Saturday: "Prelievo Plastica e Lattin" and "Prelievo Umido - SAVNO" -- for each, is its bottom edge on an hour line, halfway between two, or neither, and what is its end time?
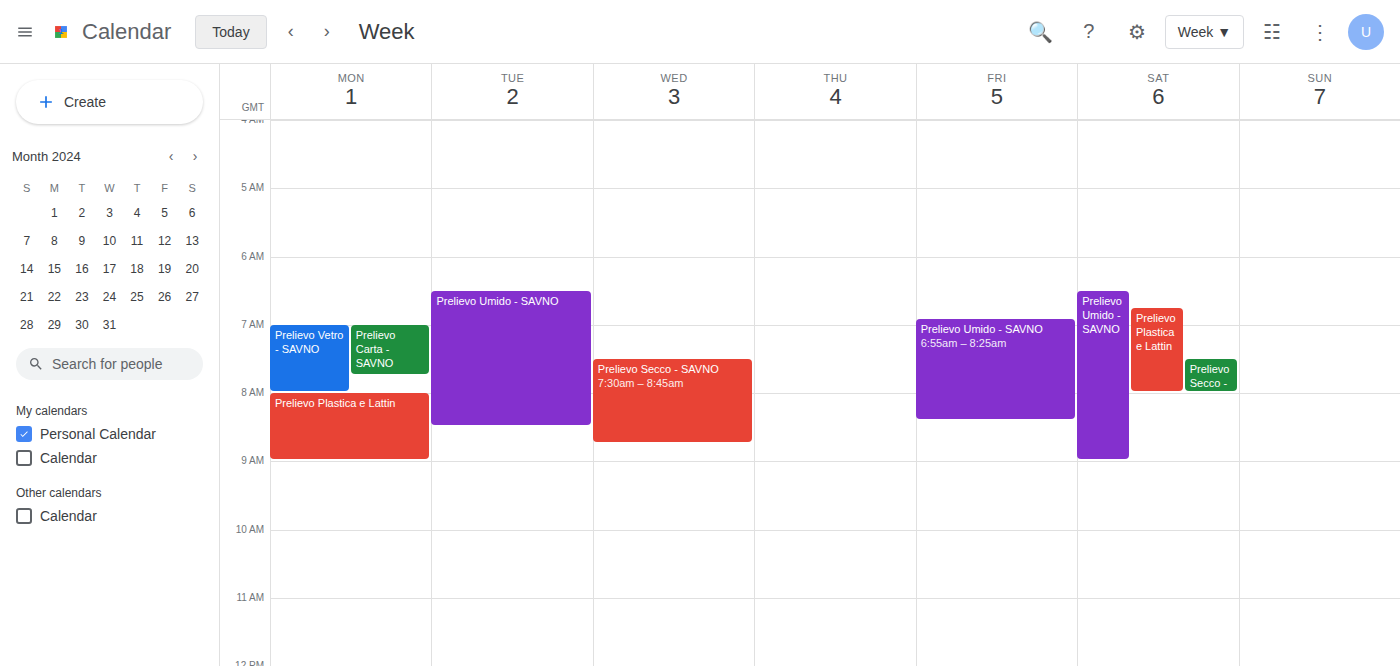
"Prelievo Plastica e Lattin": 8:00 AM, exactly on the 8 AM line. "Prelievo Umido - SAVNO": 9:00 AM, exactly on the 9 AM line.